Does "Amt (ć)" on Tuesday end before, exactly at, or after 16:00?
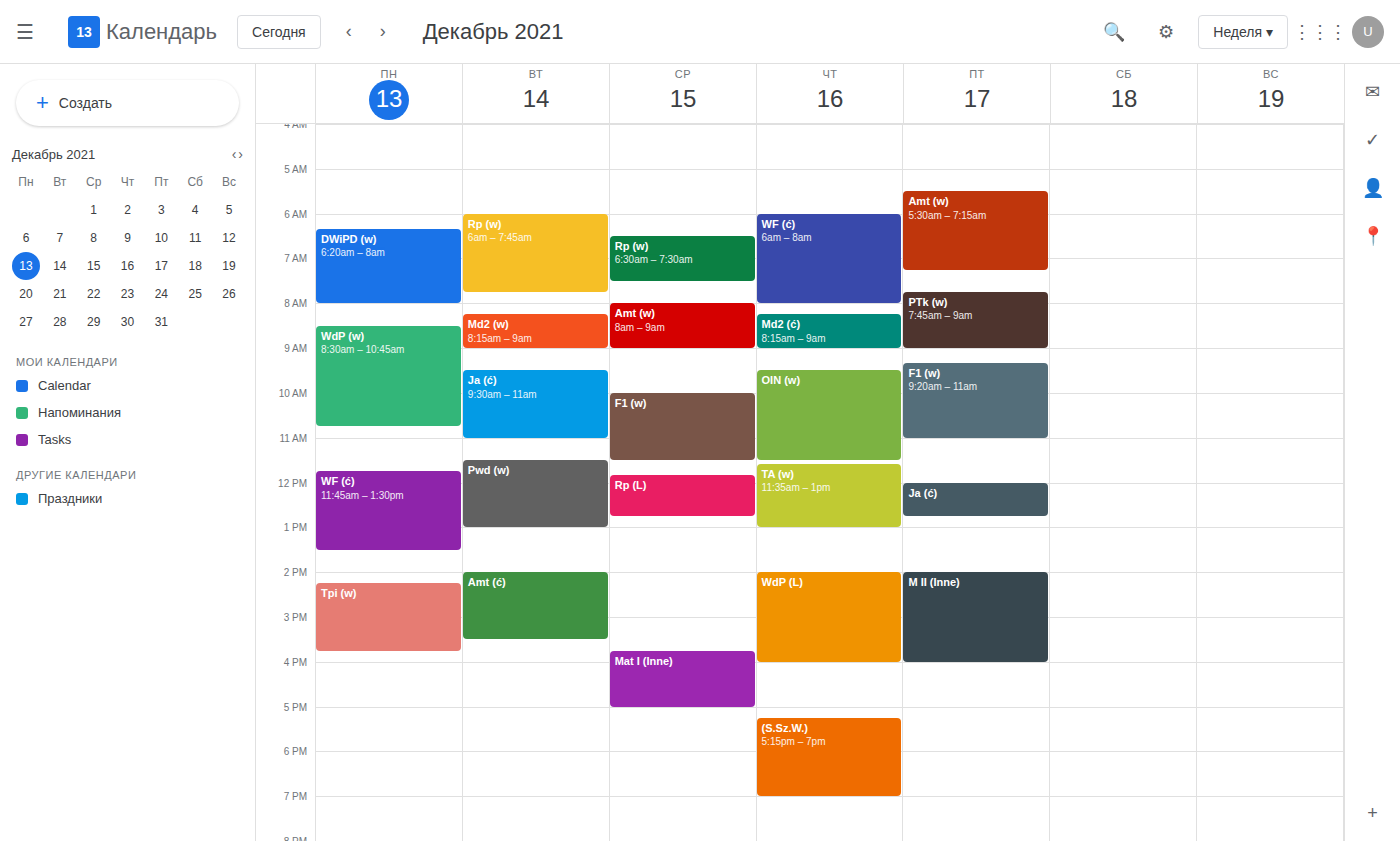
15:30 -- before 16:00, 30 minutes above the 16:00 line.